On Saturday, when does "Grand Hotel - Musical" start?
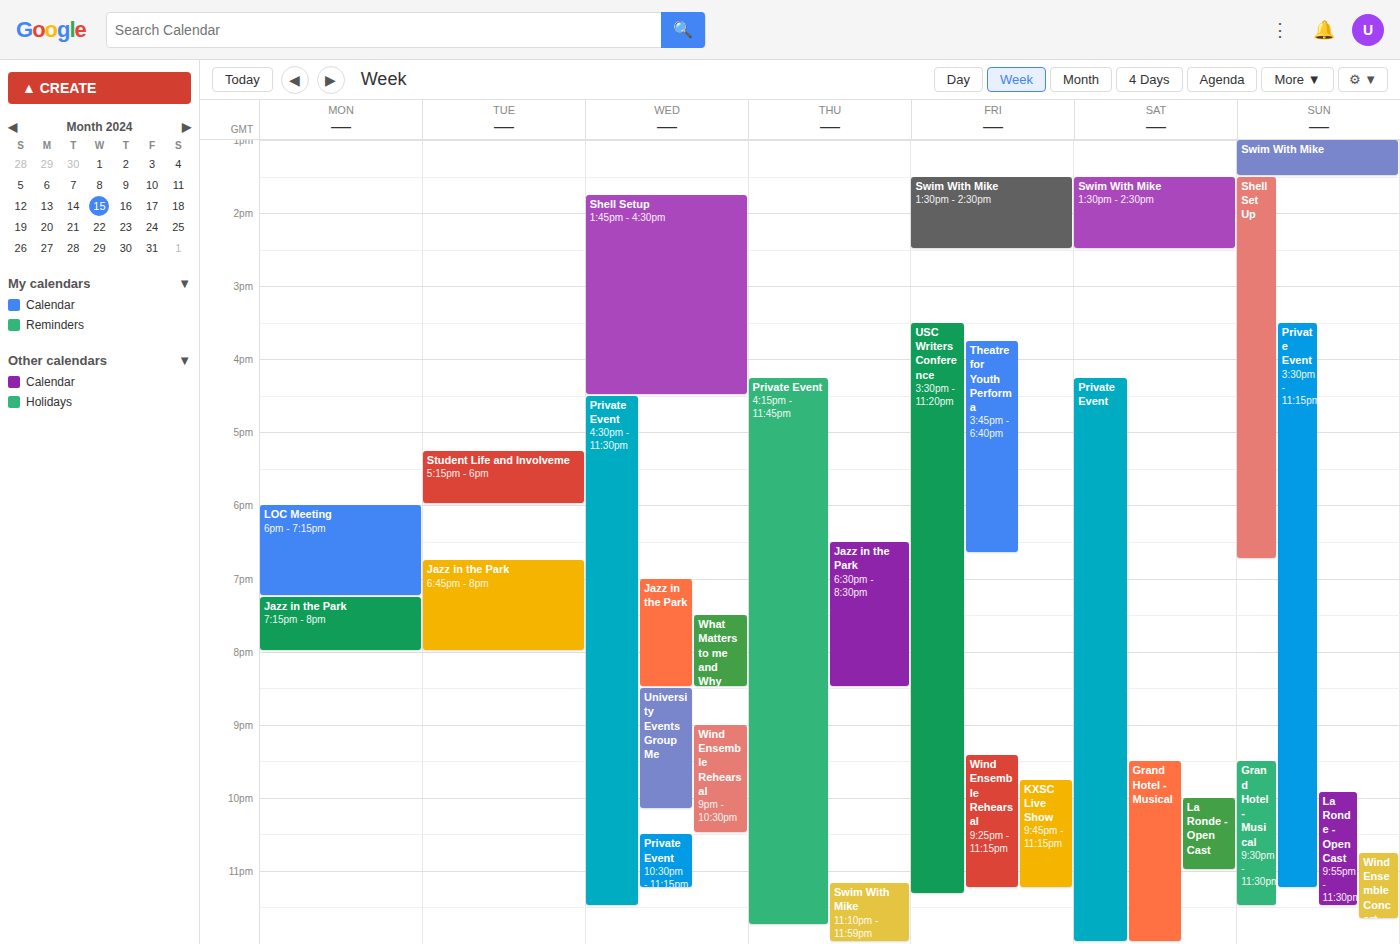
9:30 PM